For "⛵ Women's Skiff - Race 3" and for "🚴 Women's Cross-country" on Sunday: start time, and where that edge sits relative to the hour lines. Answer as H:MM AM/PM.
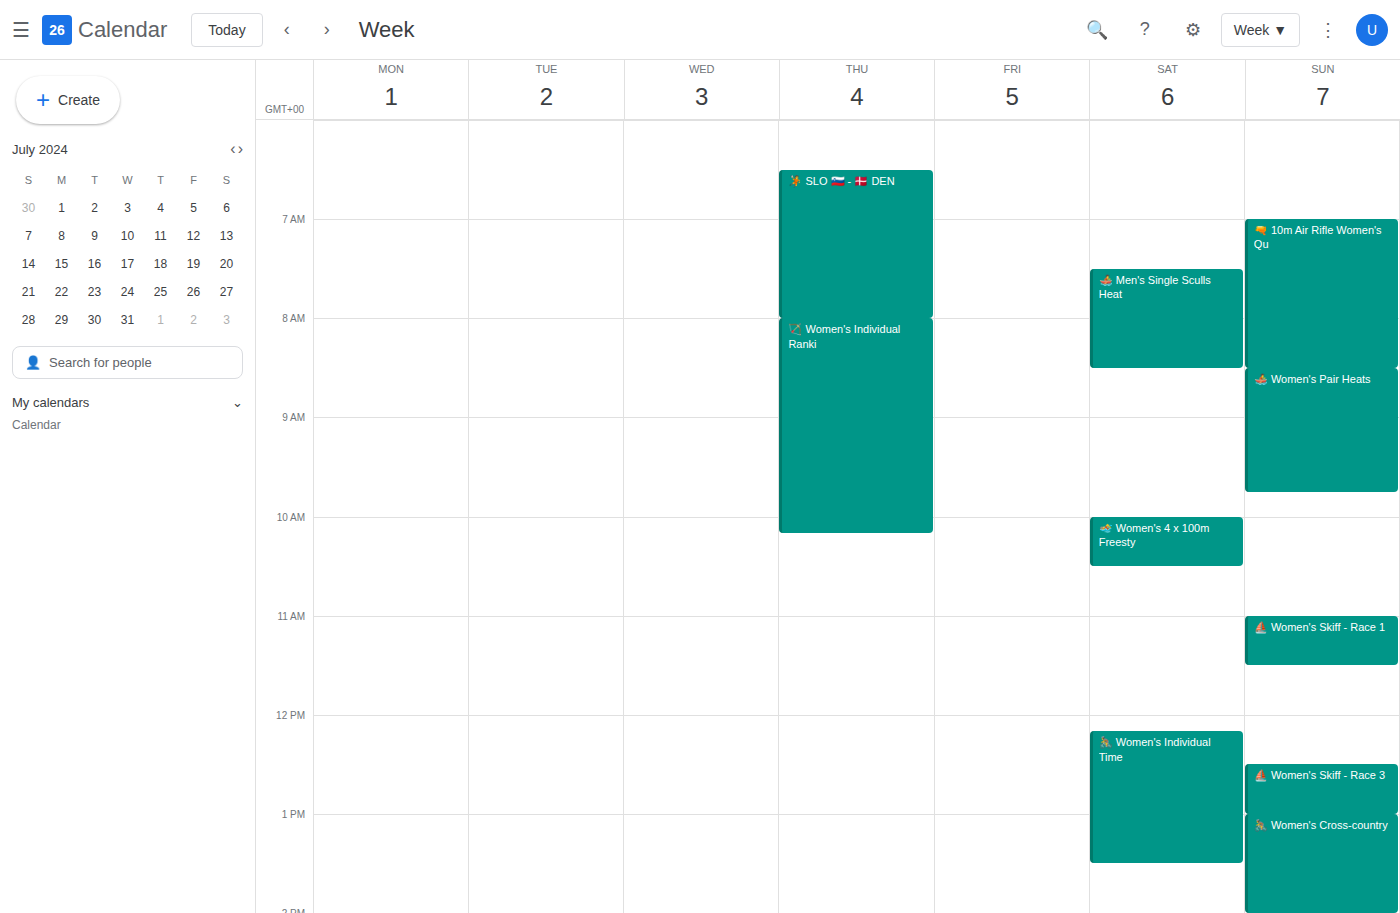
"⛵ Women's Skiff - Race 3": 12:30 PM, halfway between the 12 PM and 1 PM lines. "🚴 Women's Cross-country": 1:00 PM, exactly on the 1 PM line.